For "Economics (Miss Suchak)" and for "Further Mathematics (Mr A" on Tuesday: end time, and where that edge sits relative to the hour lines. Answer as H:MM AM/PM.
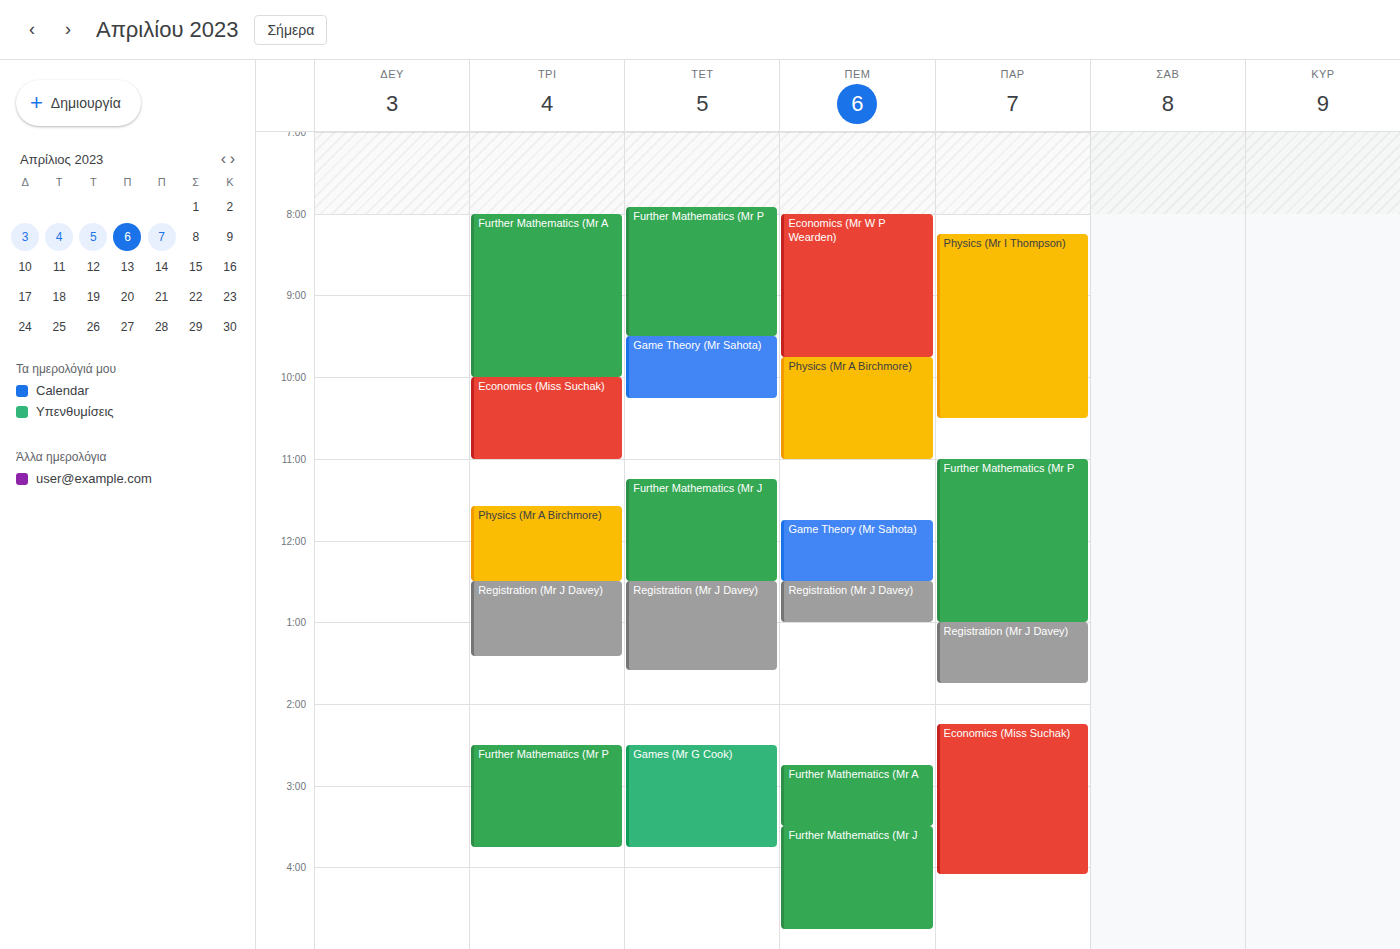
"Economics (Miss Suchak)": 11:00 AM, exactly on the 11 AM line. "Further Mathematics (Mr A": 10:00 AM, exactly on the 10 AM line.